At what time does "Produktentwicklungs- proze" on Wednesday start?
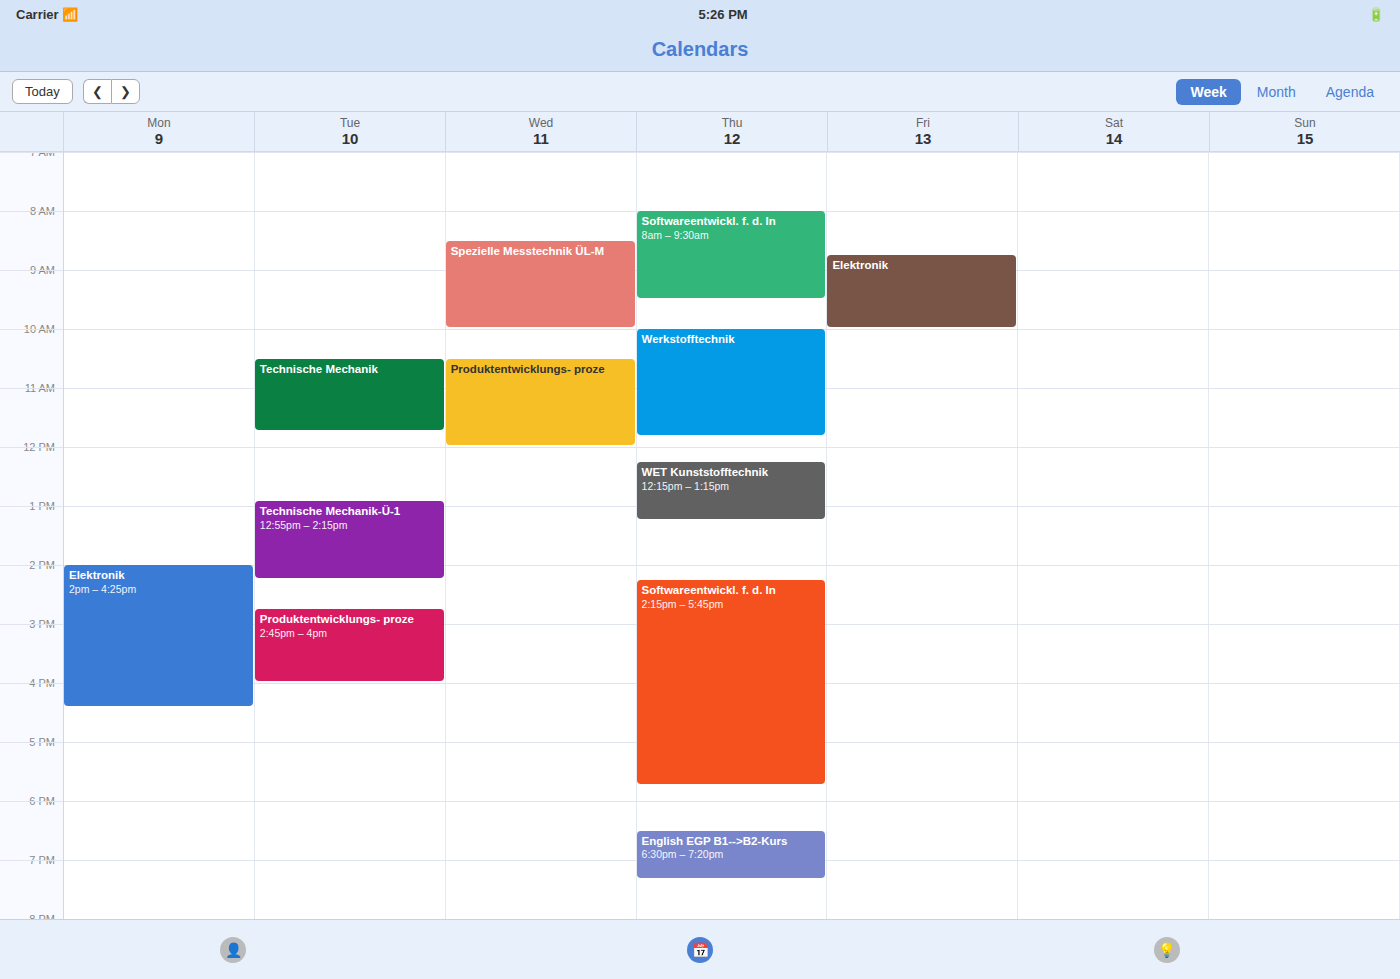
10:30